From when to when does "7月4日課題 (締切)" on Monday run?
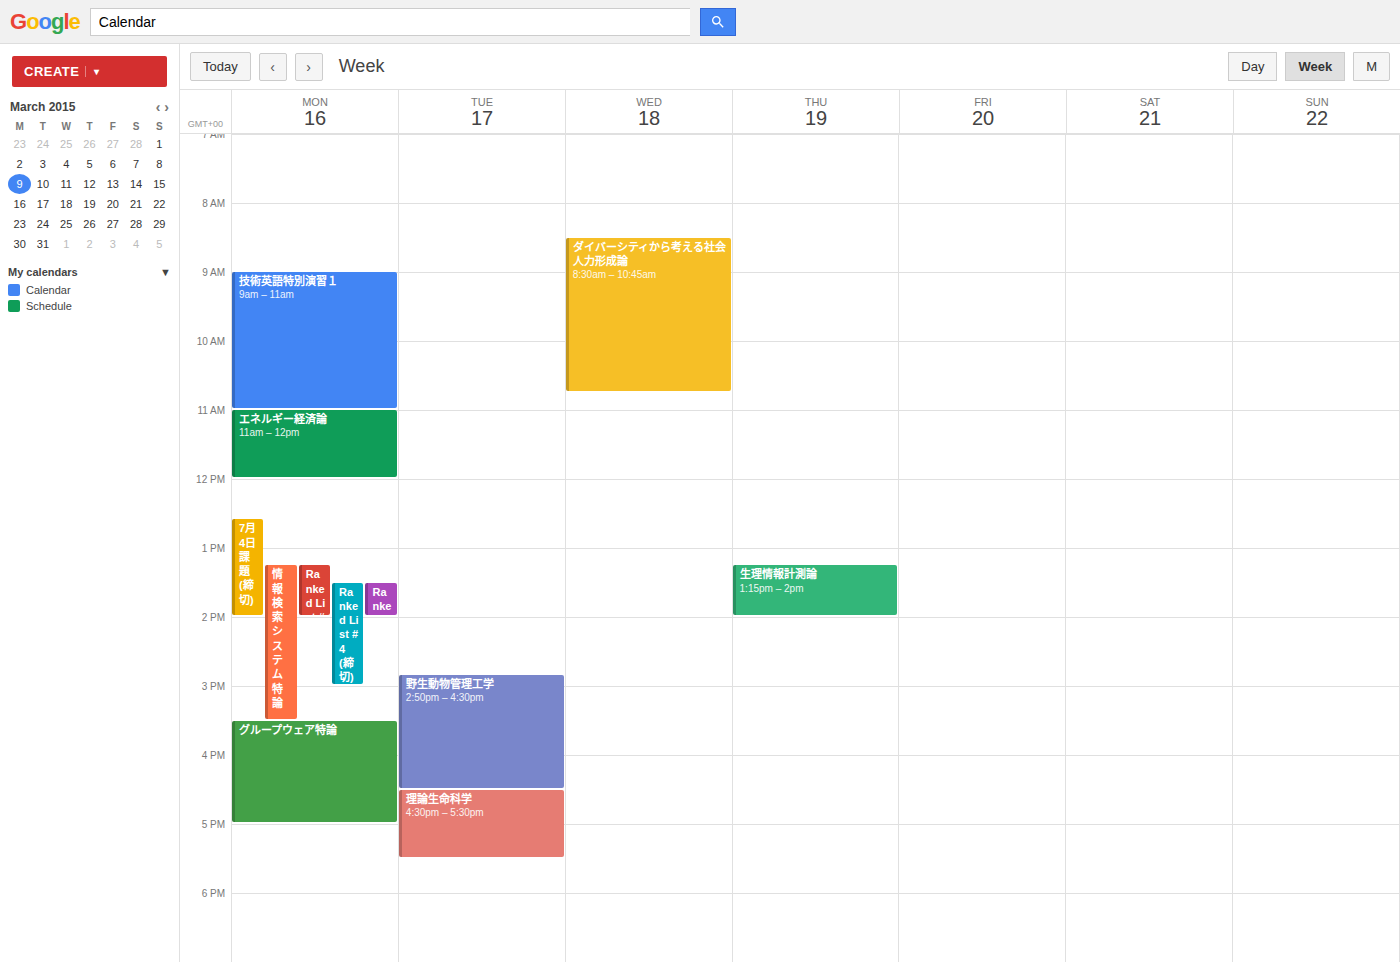
12:35 PM to 2:00 PM